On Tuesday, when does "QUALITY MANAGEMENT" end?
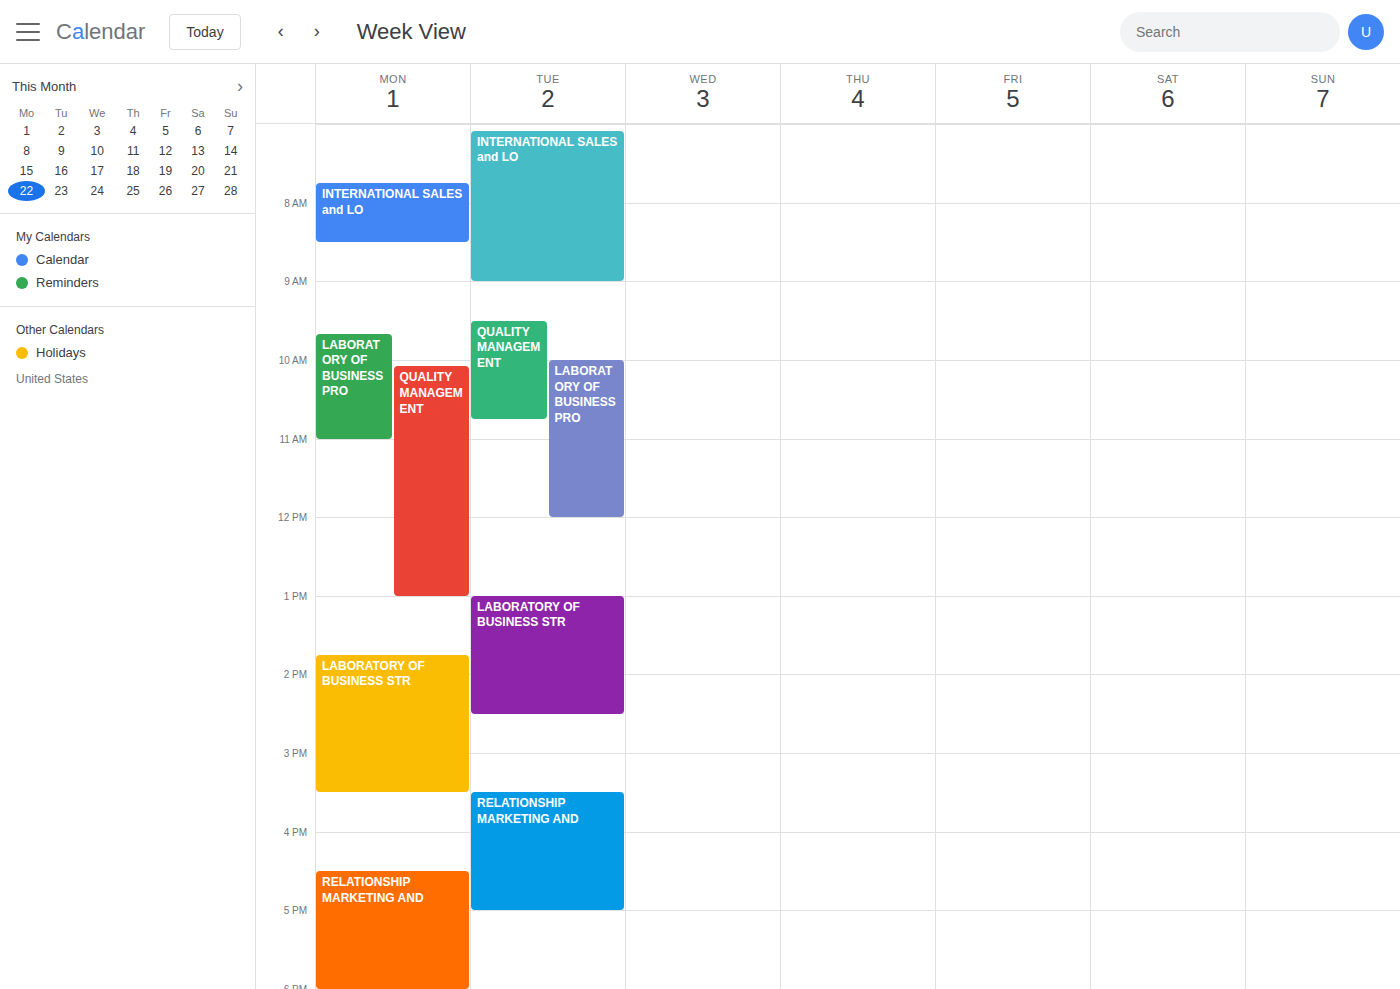
10:45 AM